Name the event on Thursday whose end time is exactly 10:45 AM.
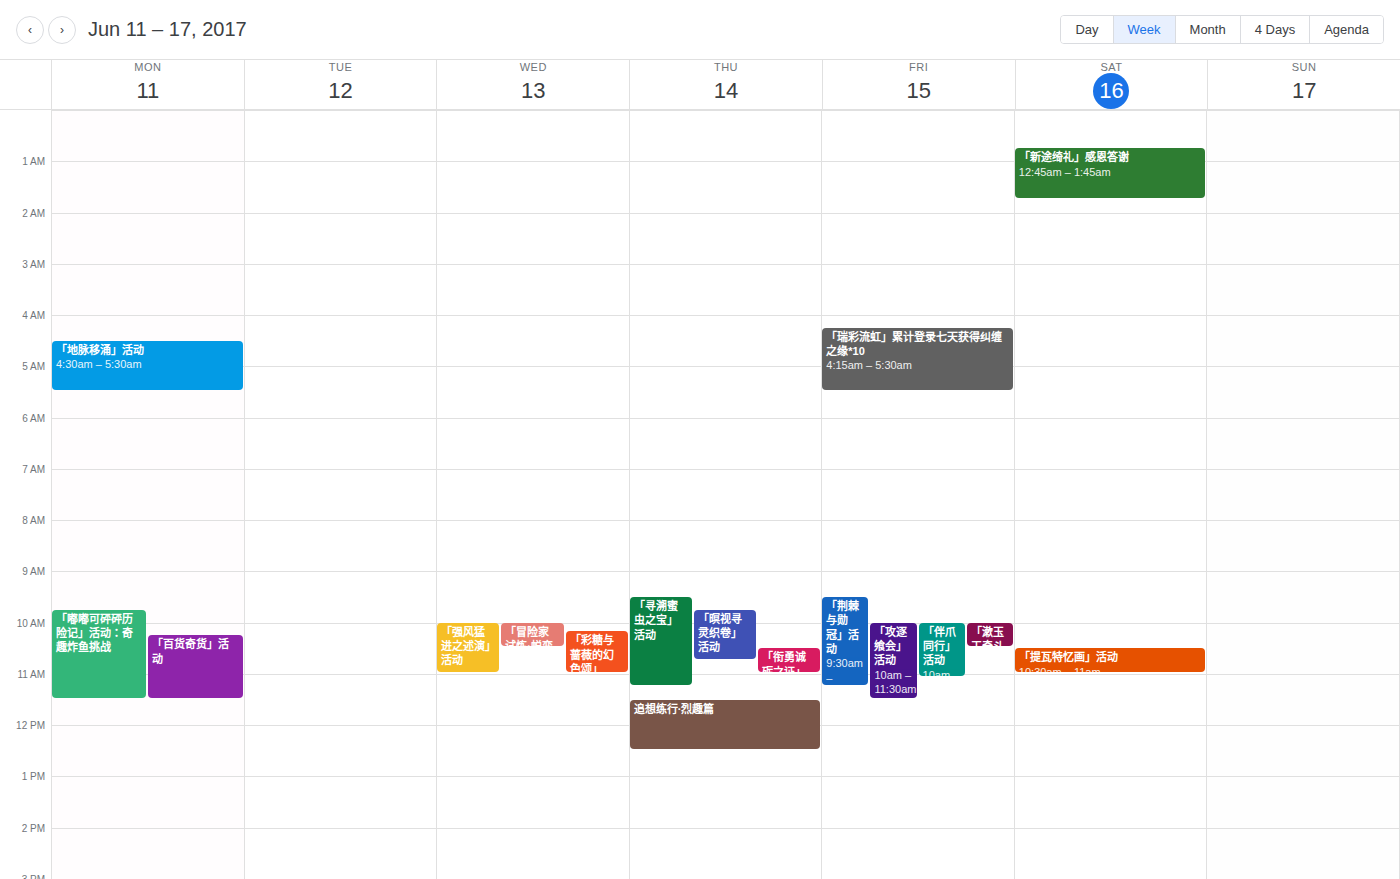
"「暝视寻灵织卷」活动"